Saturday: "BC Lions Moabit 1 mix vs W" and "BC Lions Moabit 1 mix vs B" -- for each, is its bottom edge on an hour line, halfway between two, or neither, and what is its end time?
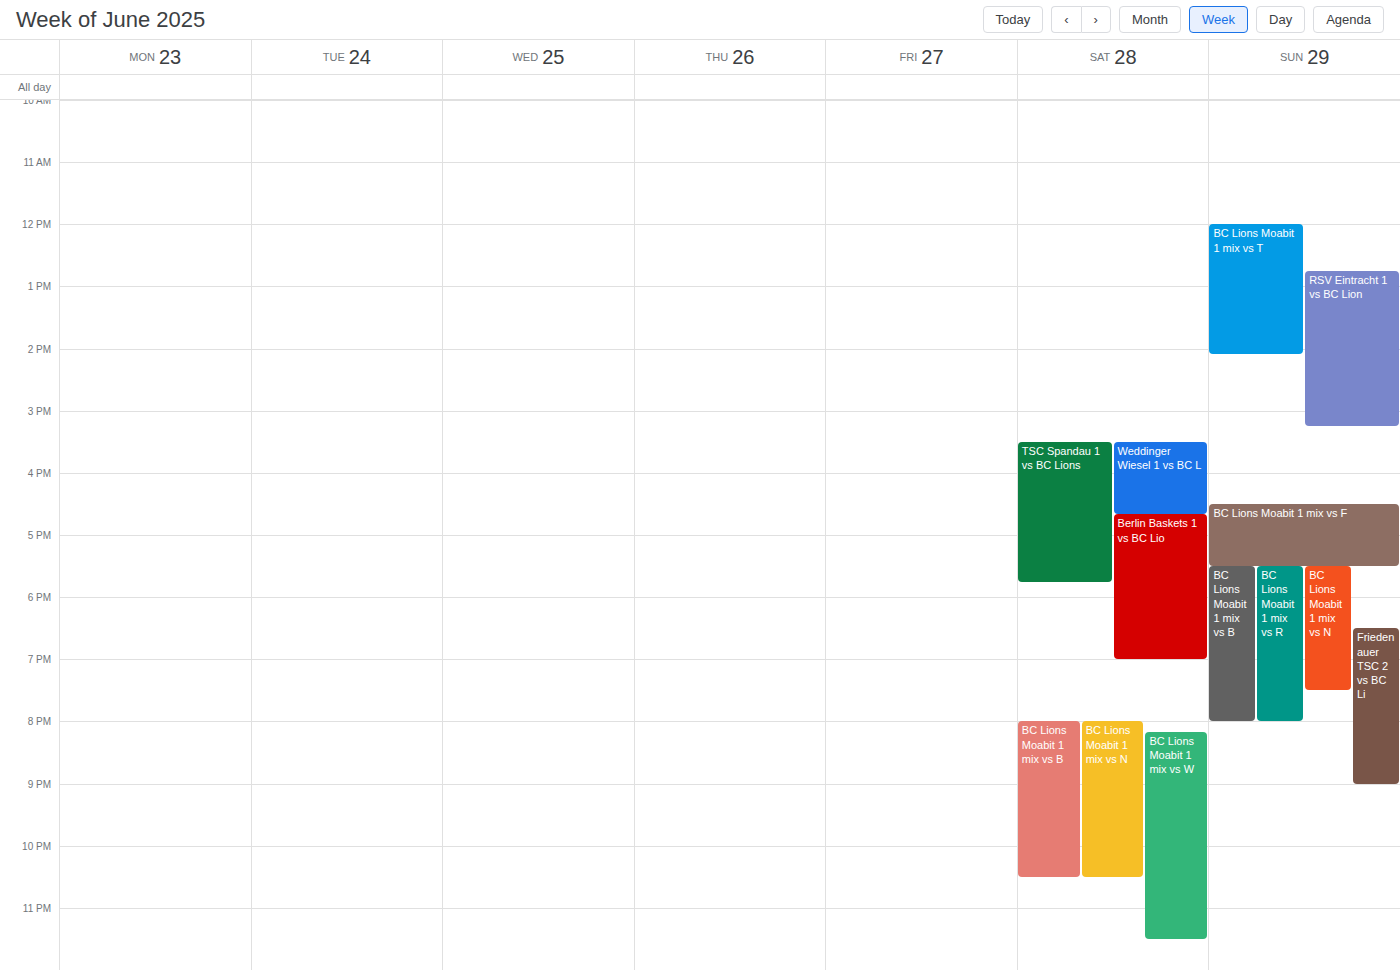
"BC Lions Moabit 1 mix vs W": 23:30, halfway between the 23:00 and 24:00 lines. "BC Lions Moabit 1 mix vs B": 22:30, halfway between the 22:00 and 23:00 lines.